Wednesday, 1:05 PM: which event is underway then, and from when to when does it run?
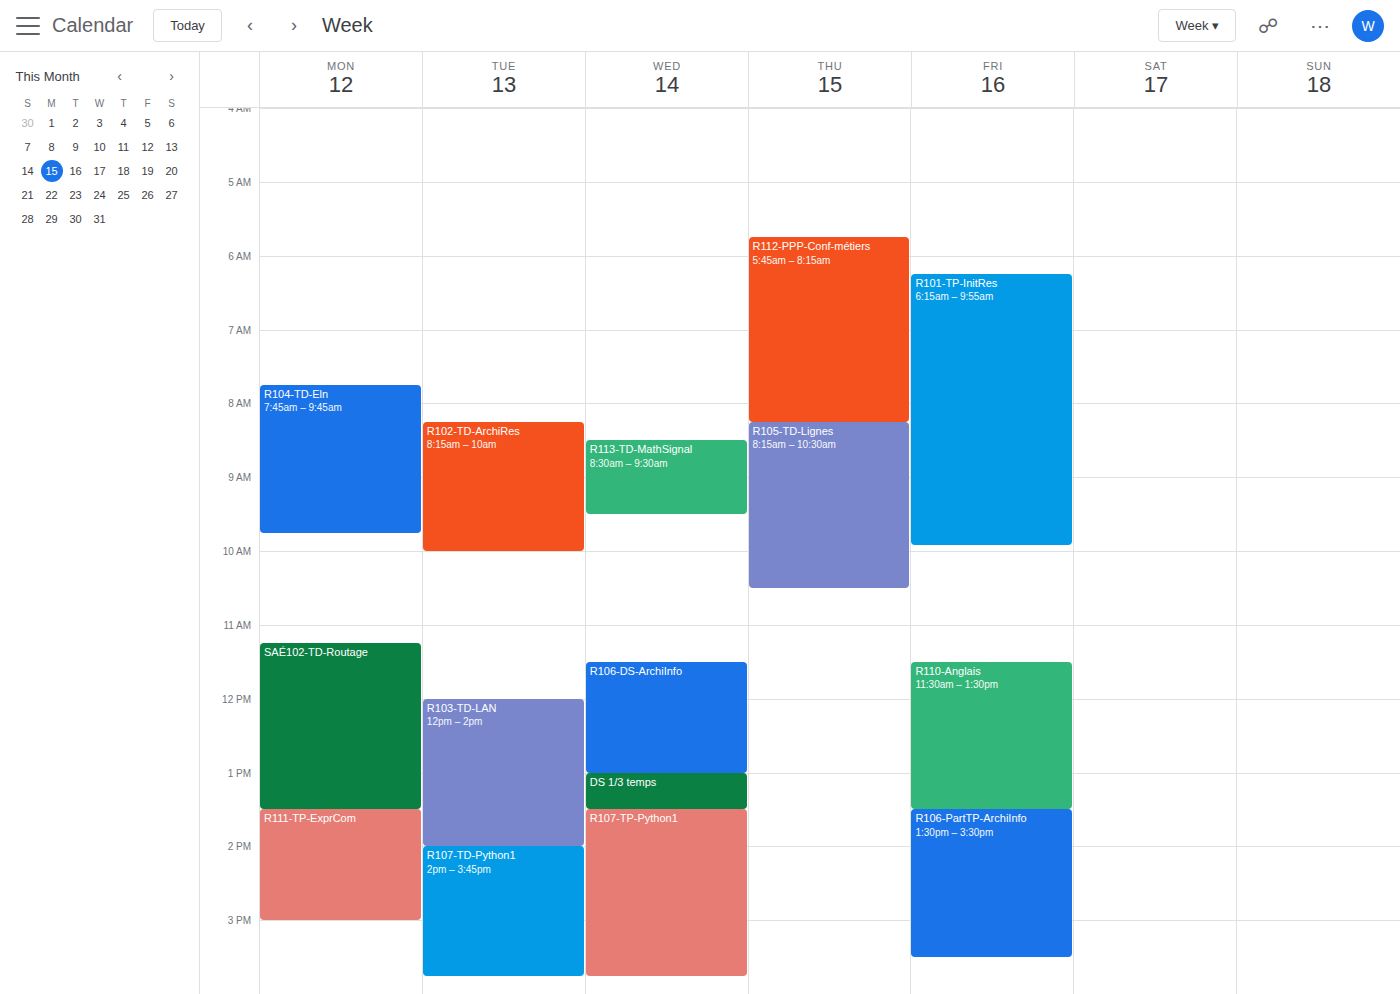
"DS 1/3 temps", 1:00 PM to 1:30 PM